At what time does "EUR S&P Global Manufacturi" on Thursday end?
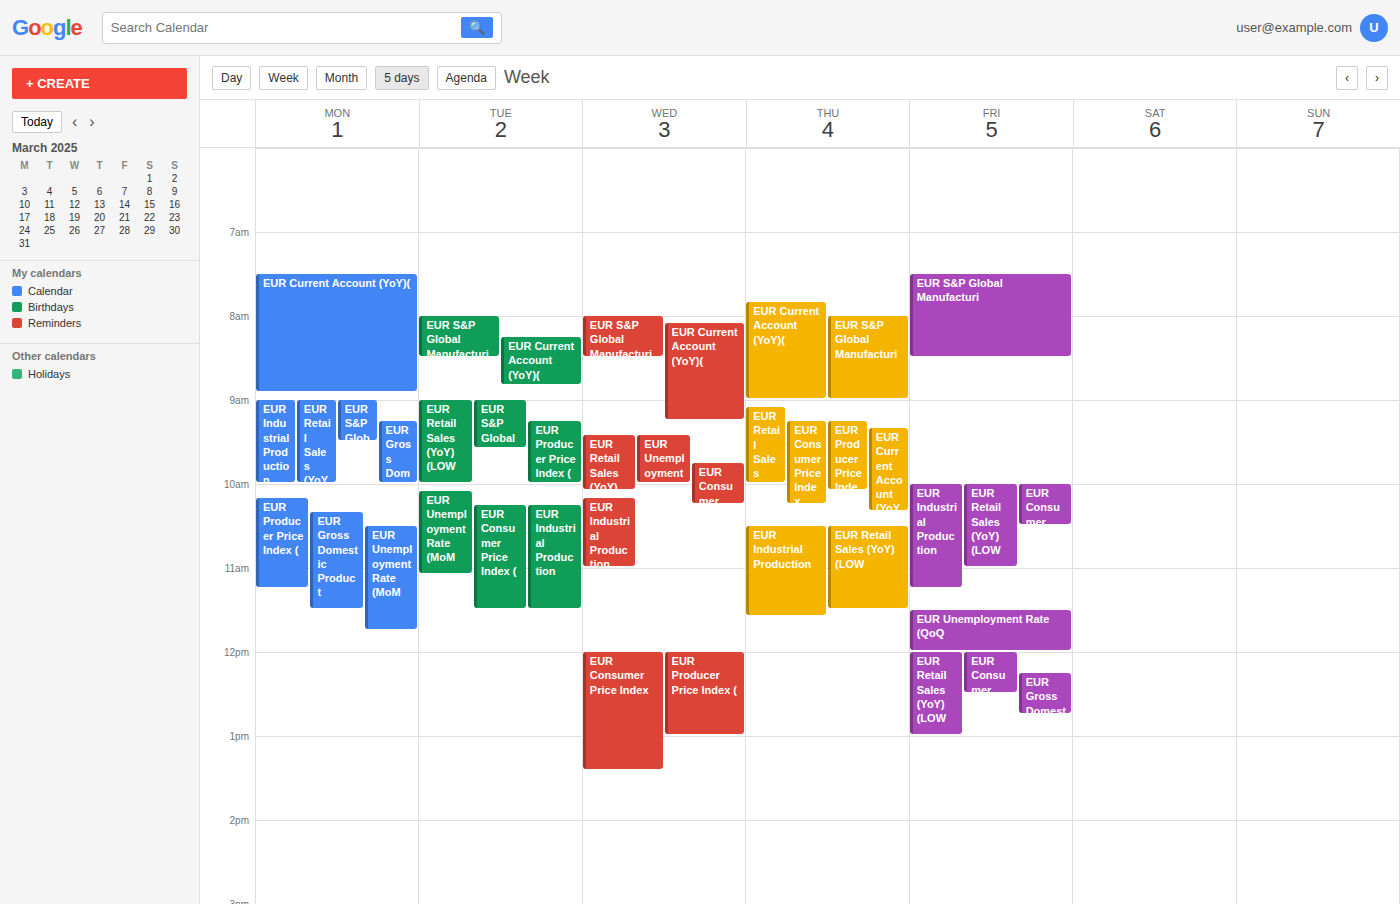
09:00